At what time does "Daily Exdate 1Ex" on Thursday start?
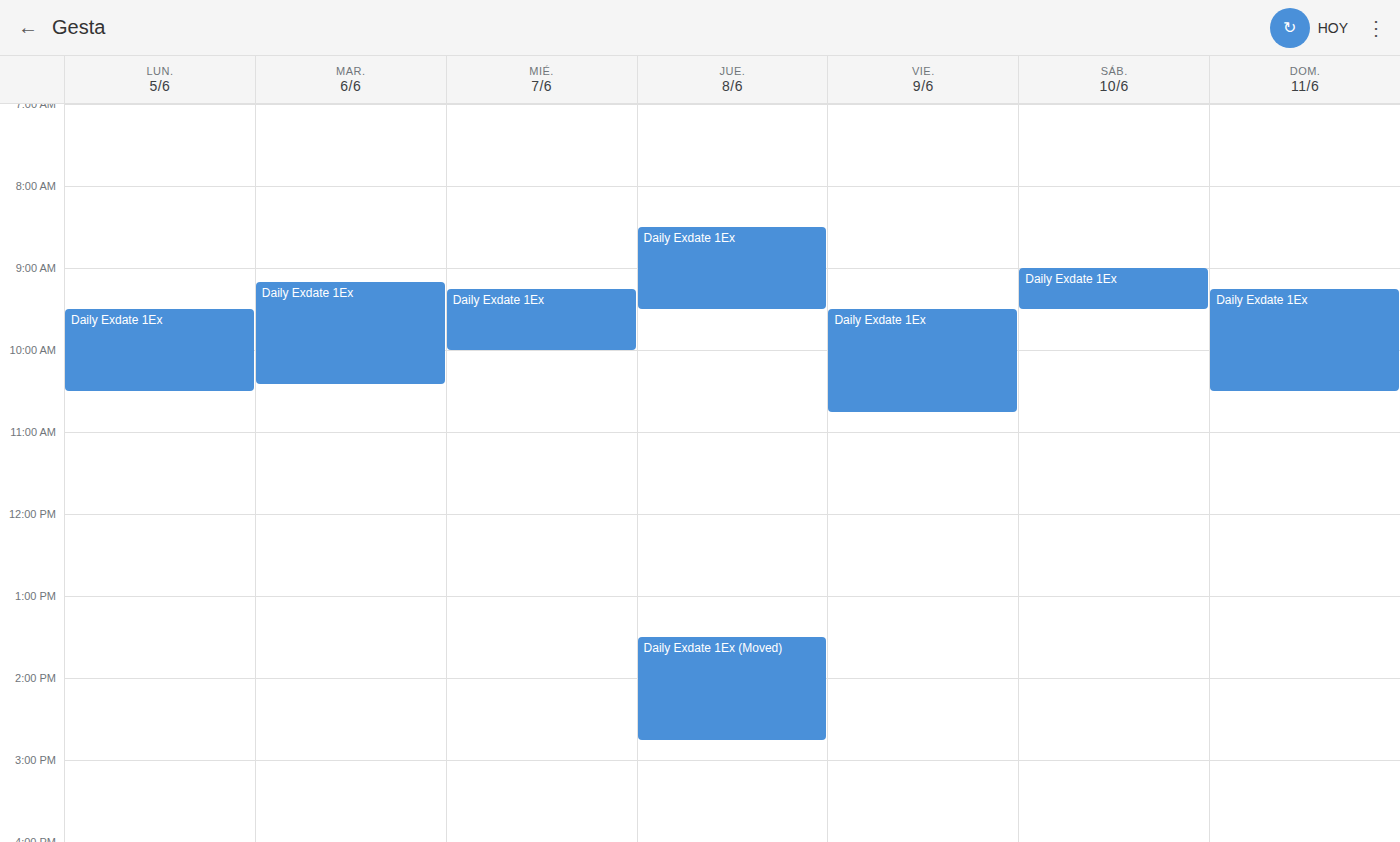
08:30